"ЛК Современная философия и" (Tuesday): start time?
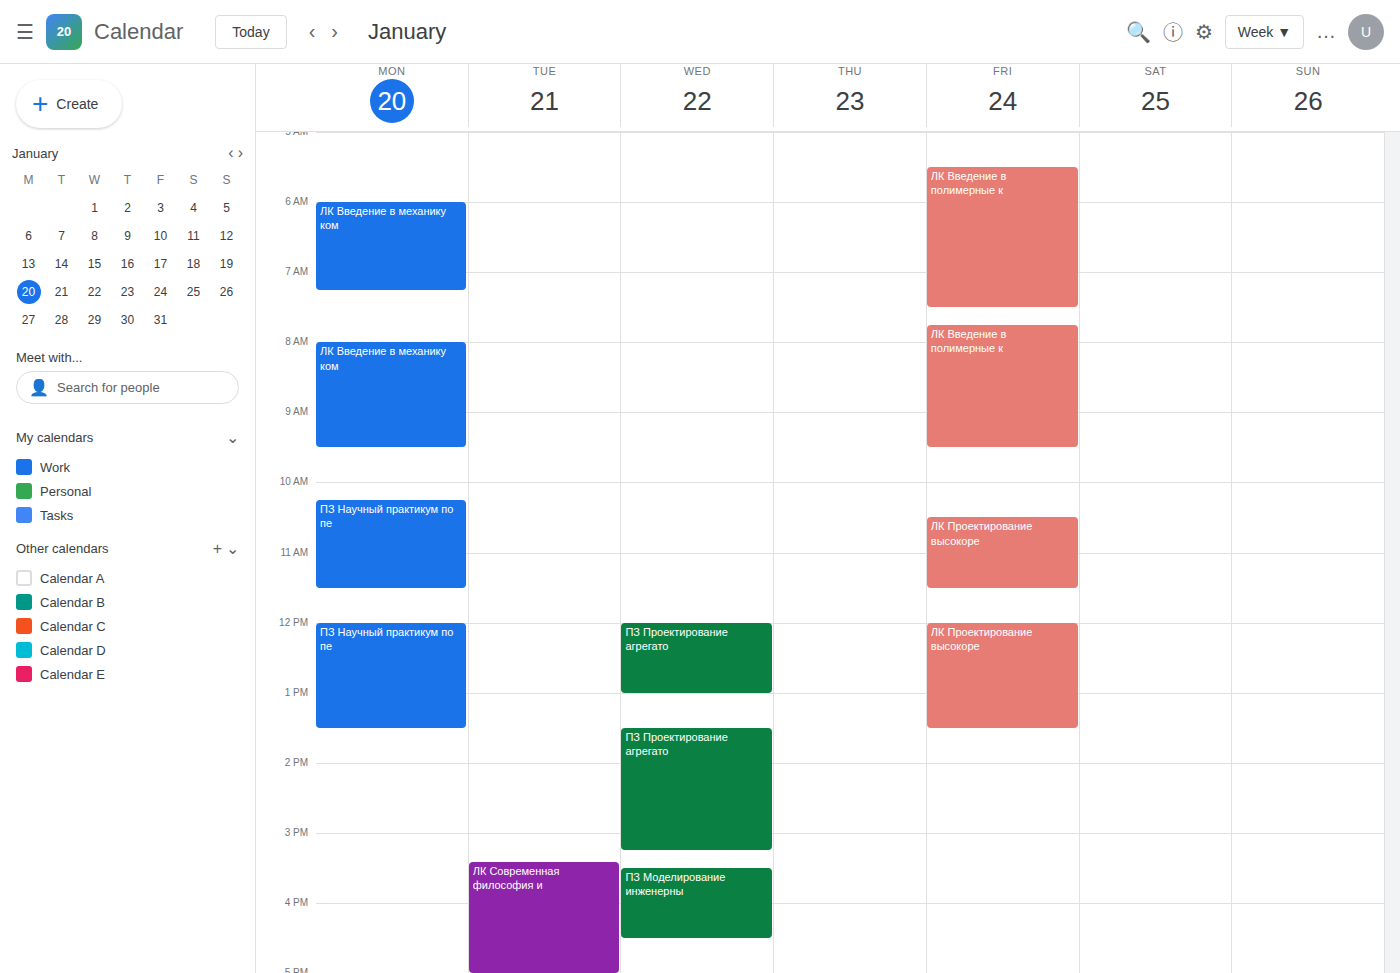
3:25 PM